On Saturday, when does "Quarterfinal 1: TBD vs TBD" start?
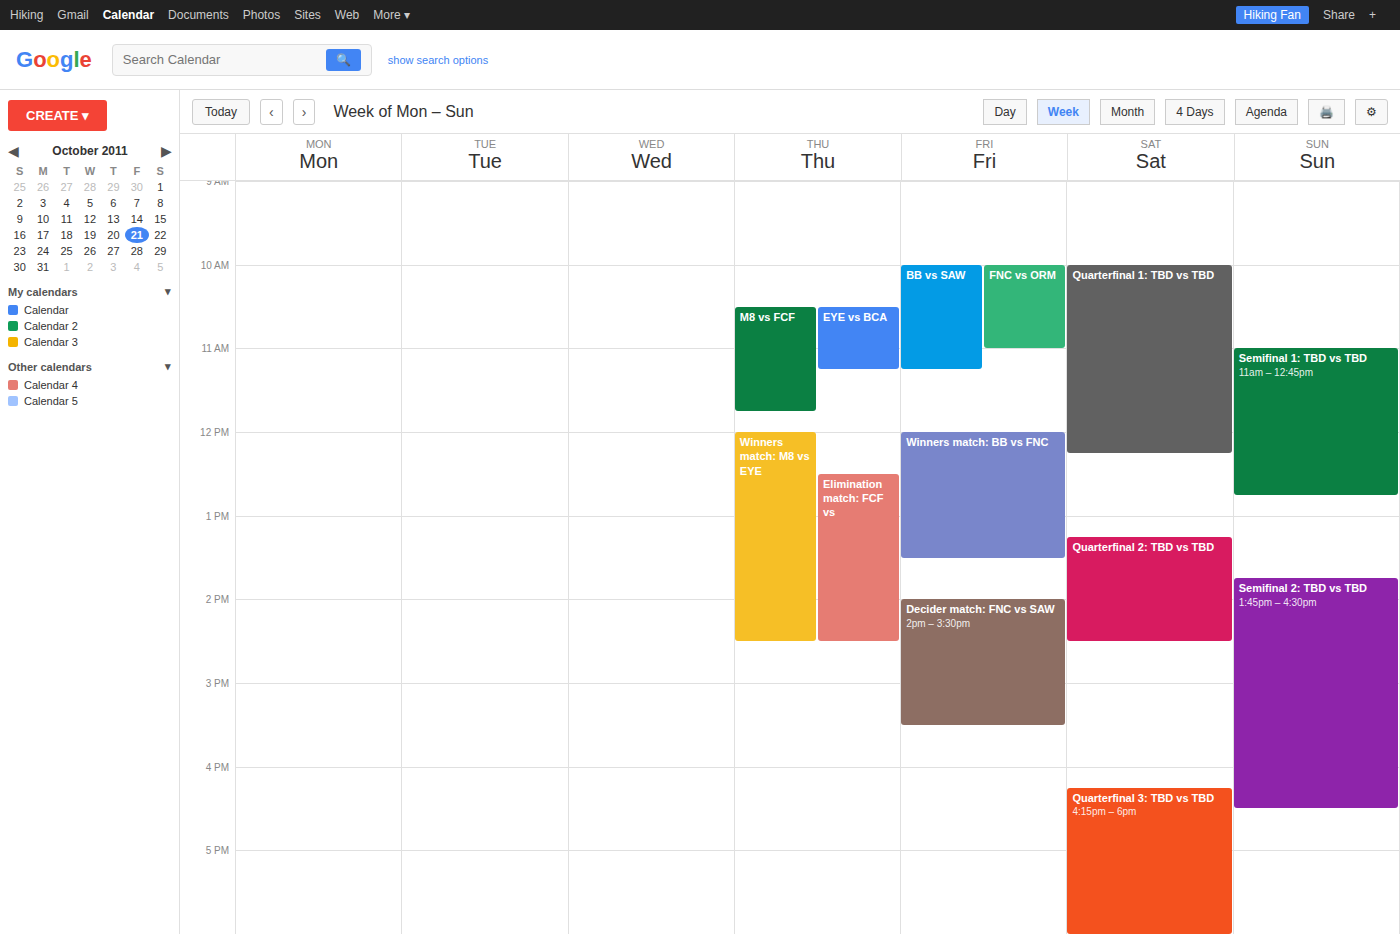
10:00 AM